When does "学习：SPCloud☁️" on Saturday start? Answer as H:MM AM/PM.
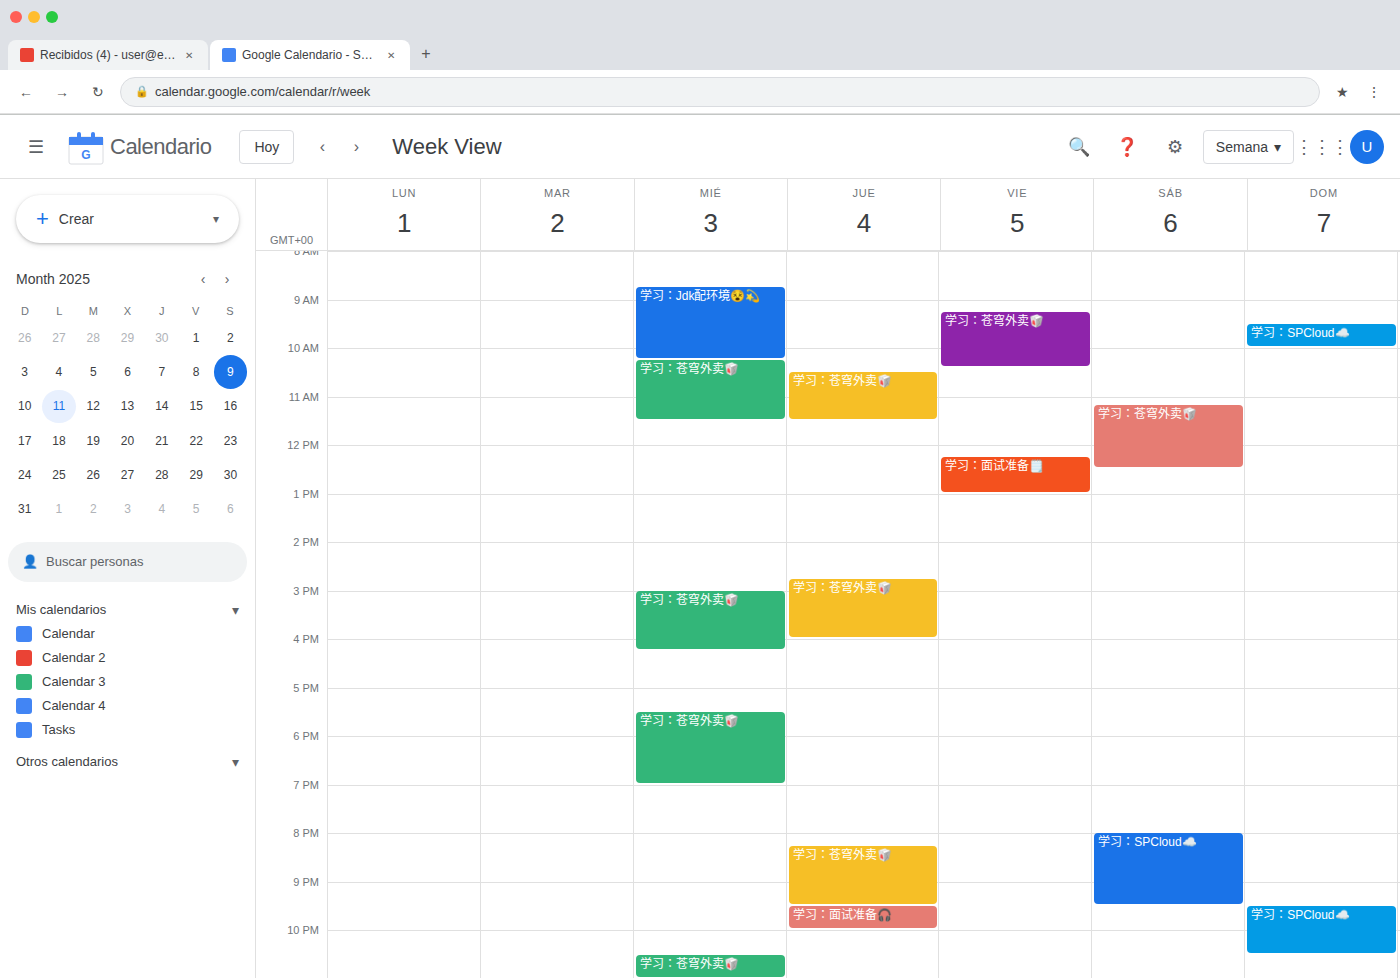
8:00 PM